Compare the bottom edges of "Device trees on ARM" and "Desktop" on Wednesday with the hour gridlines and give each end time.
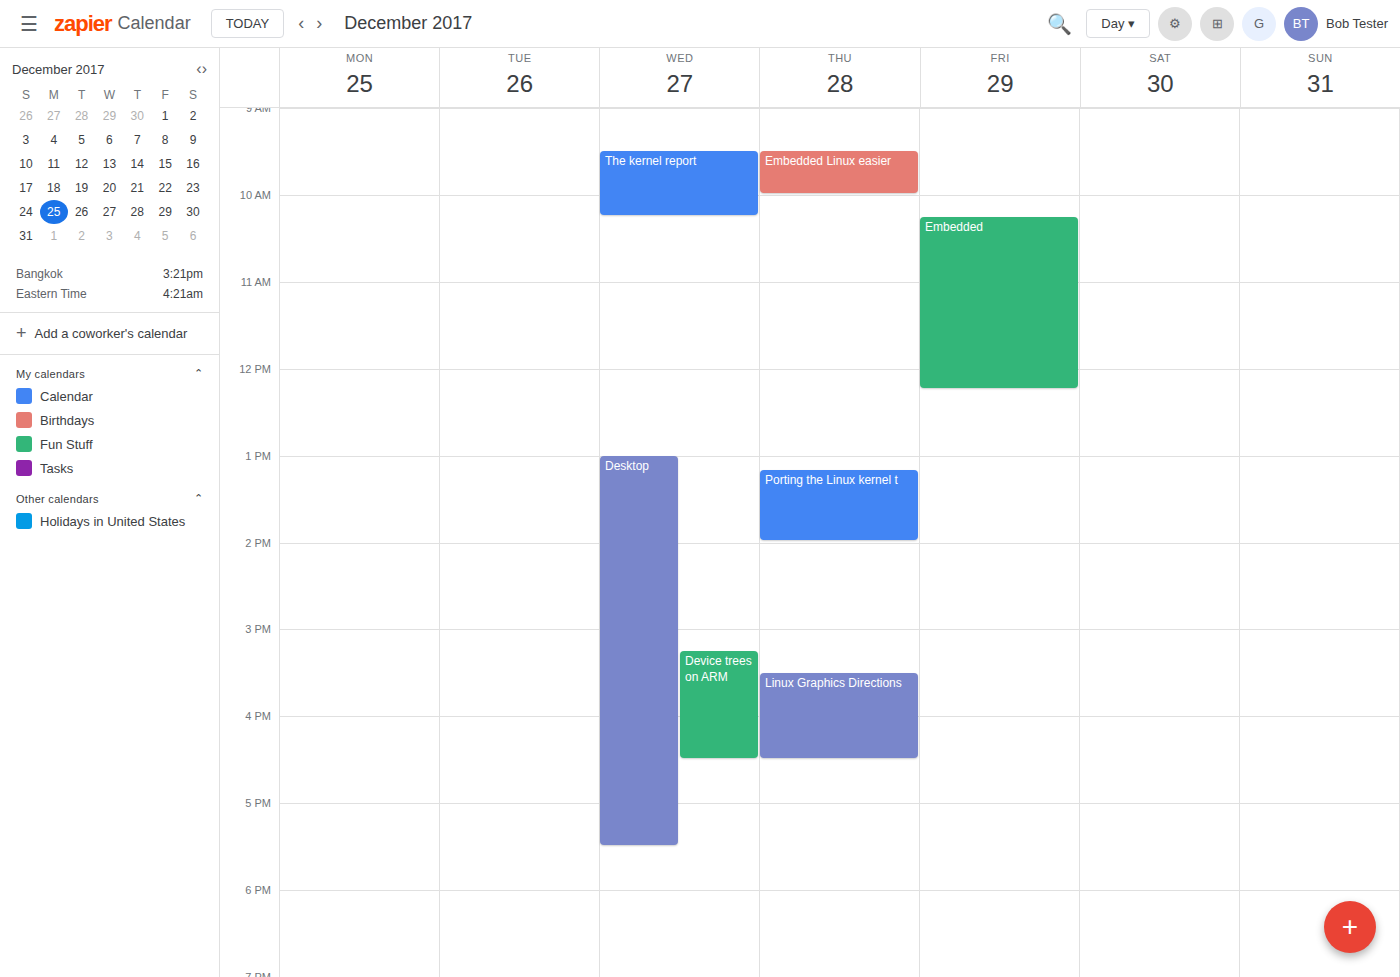
"Device trees on ARM": 4:30 PM, halfway between the 4 PM and 5 PM lines. "Desktop": 5:30 PM, halfway between the 5 PM and 6 PM lines.